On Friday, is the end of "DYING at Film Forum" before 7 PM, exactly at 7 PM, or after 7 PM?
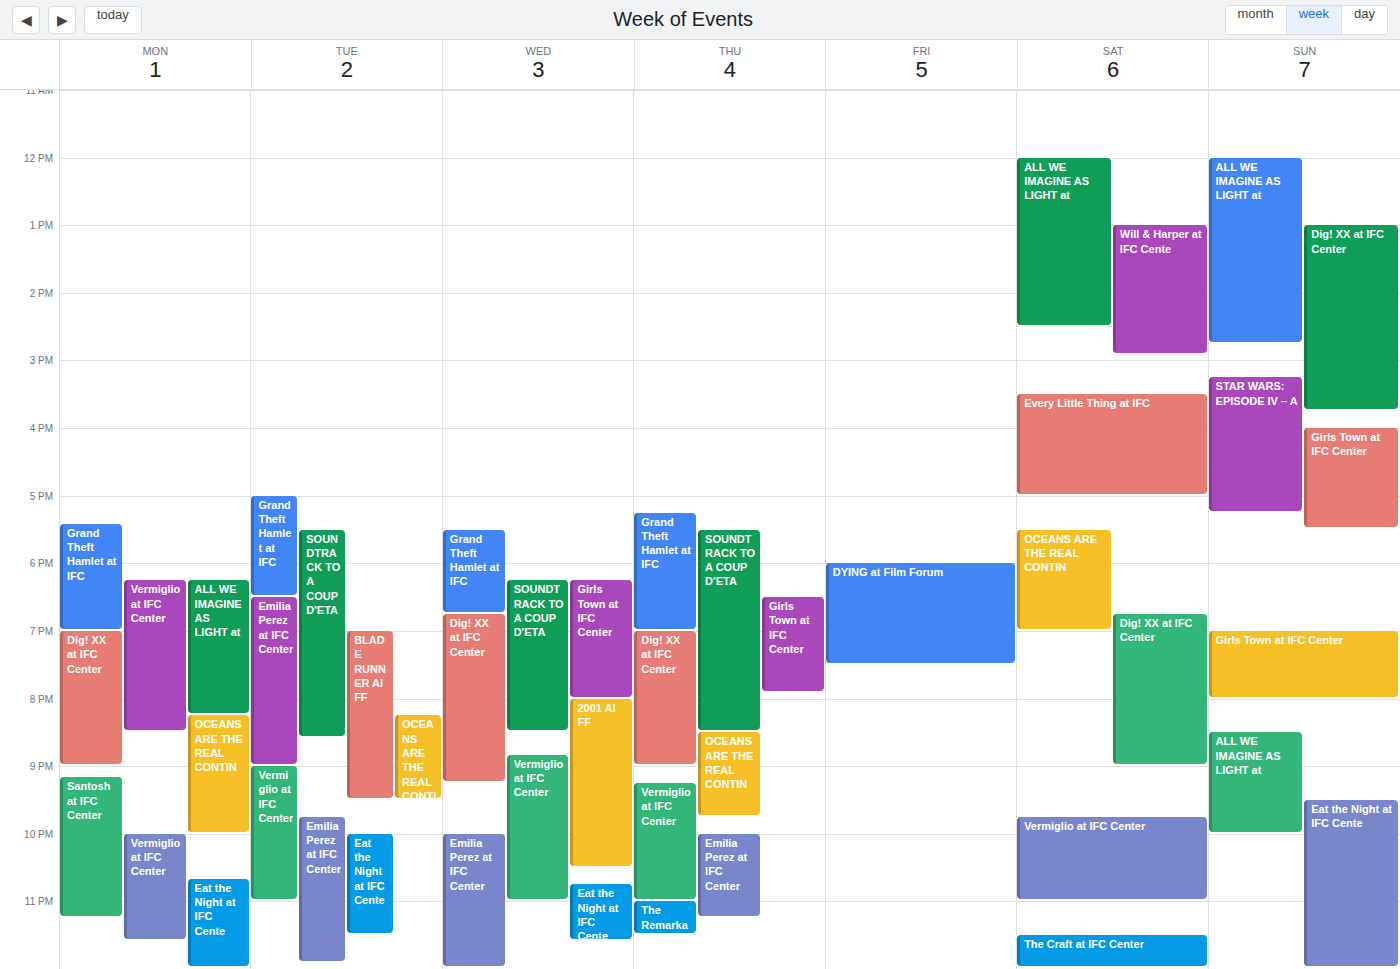
7:30 PM -- after 7 PM, 30 minutes below the 7 PM line.